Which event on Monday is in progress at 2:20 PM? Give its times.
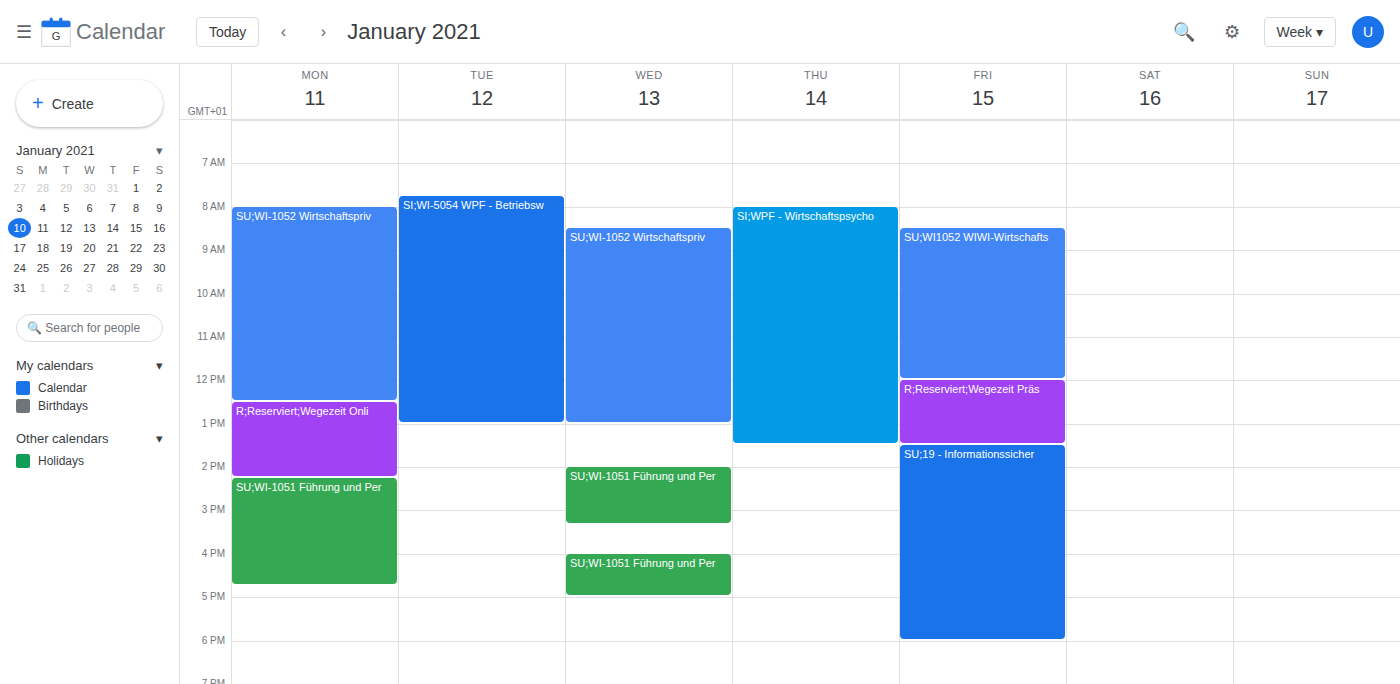
"SU;WI-1051 Führung und Per", 2:15 PM to 4:45 PM